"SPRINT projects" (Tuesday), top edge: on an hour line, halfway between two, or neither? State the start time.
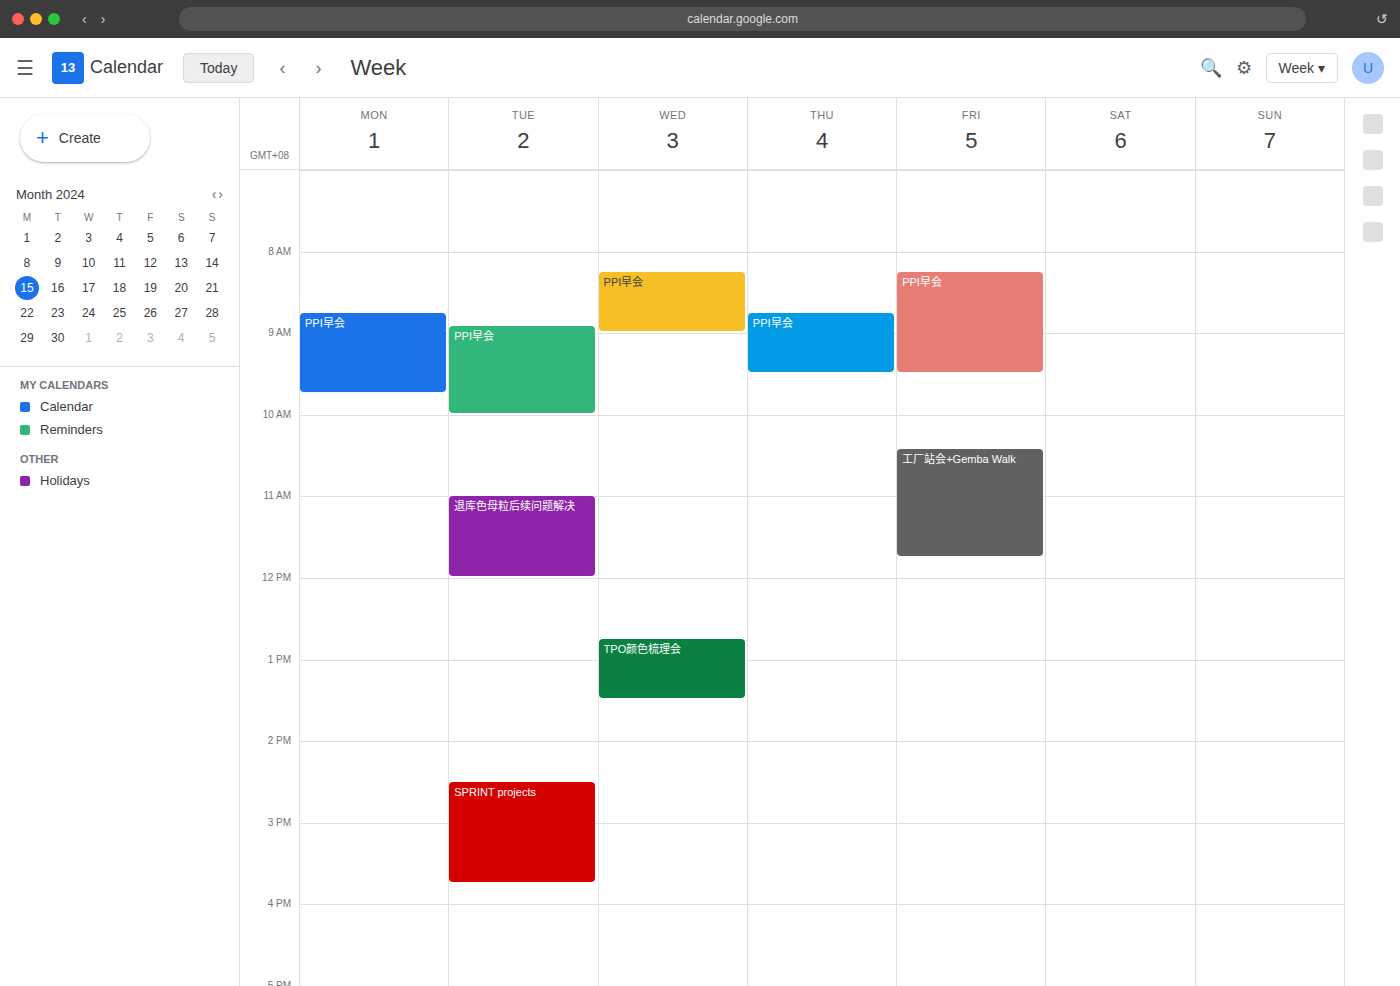
2:30 PM -- halfway between the 2 PM and 3 PM lines.